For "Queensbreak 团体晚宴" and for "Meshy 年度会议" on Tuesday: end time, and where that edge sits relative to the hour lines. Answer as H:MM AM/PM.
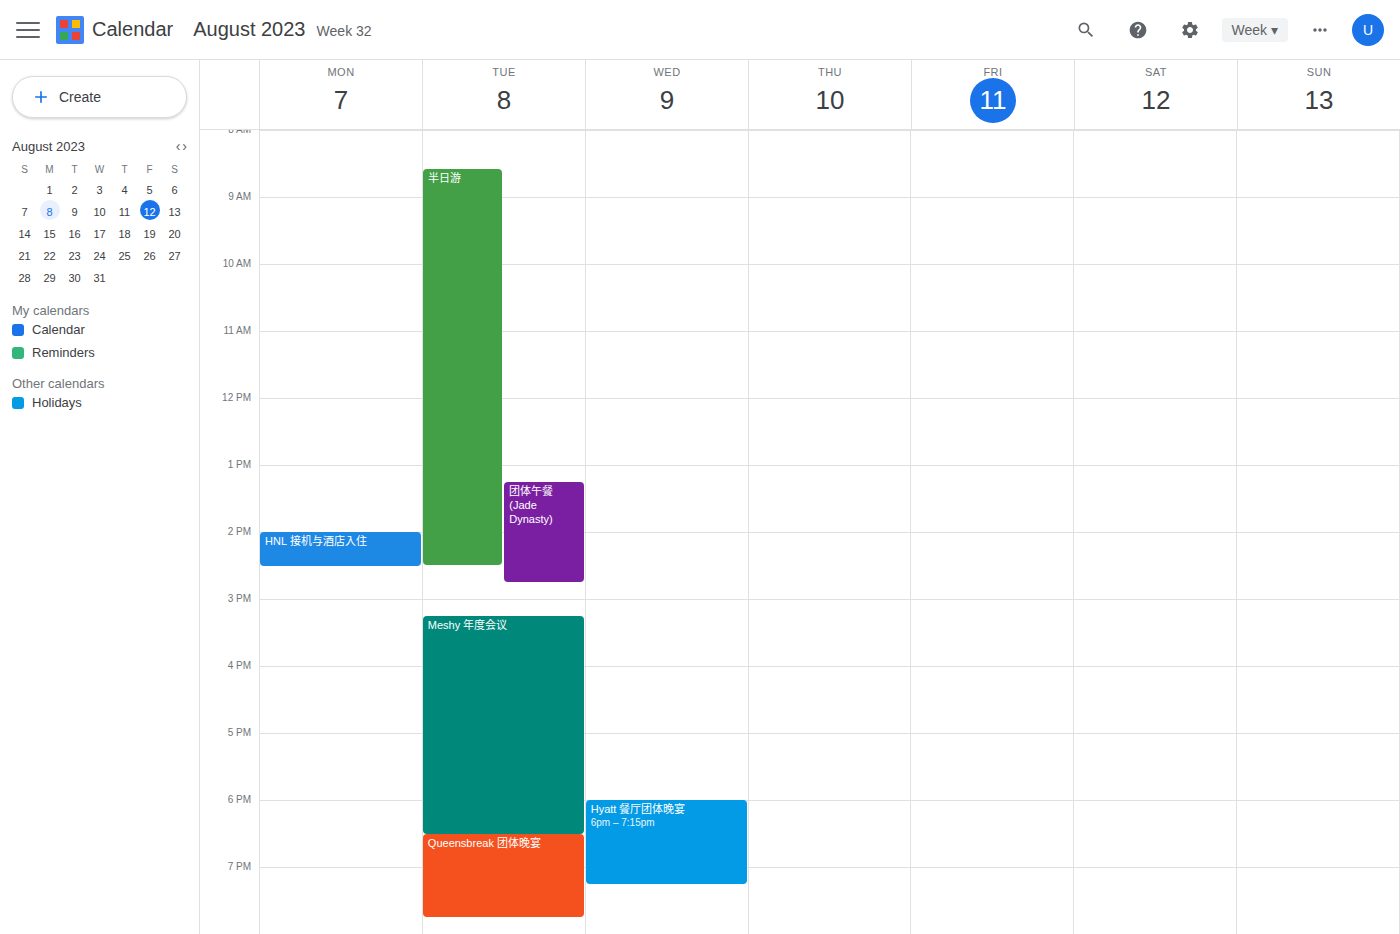
"Queensbreak 团体晚宴": 7:45 PM, neither: three quarters of the way from the 7 PM line to the 8 PM line. "Meshy 年度会议": 6:30 PM, halfway between the 6 PM and 7 PM lines.